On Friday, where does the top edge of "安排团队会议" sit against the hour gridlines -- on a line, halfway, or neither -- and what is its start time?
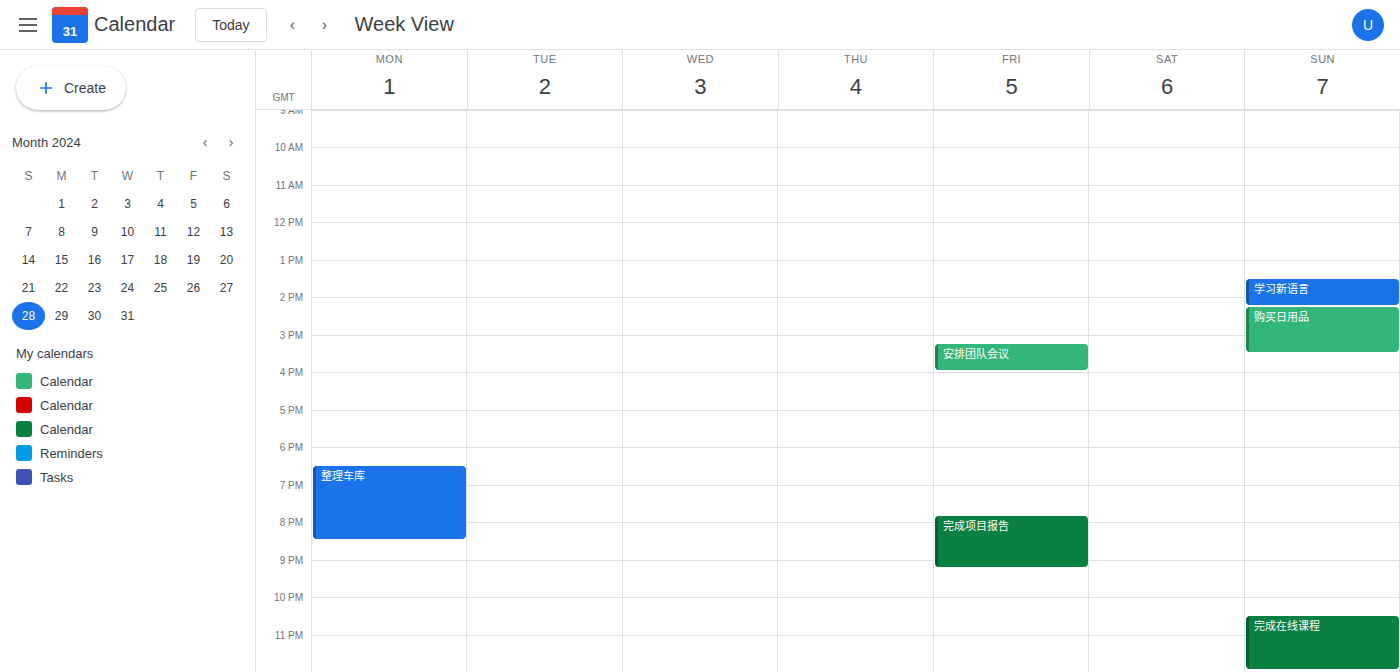
3:15 PM -- neither: a quarter of the way from the 3 PM line to the 4 PM line.